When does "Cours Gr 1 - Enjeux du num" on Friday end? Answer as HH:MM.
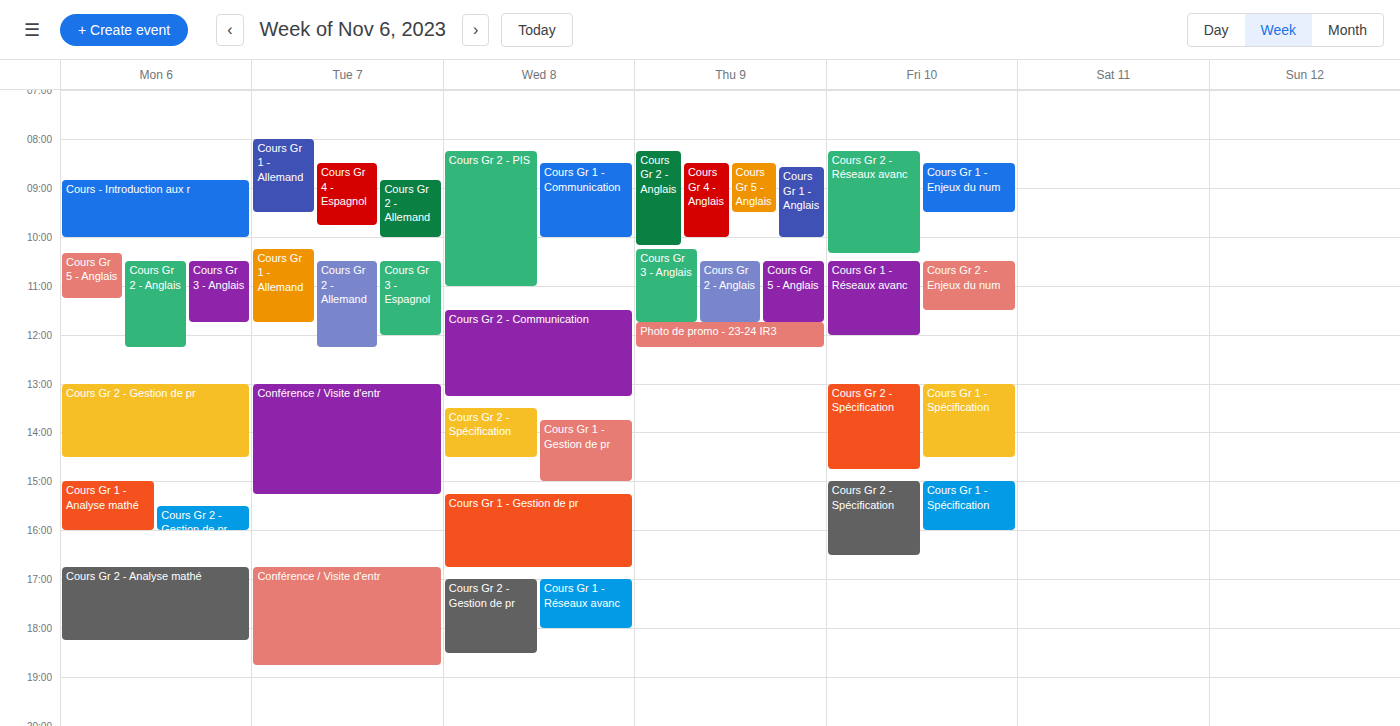
09:30